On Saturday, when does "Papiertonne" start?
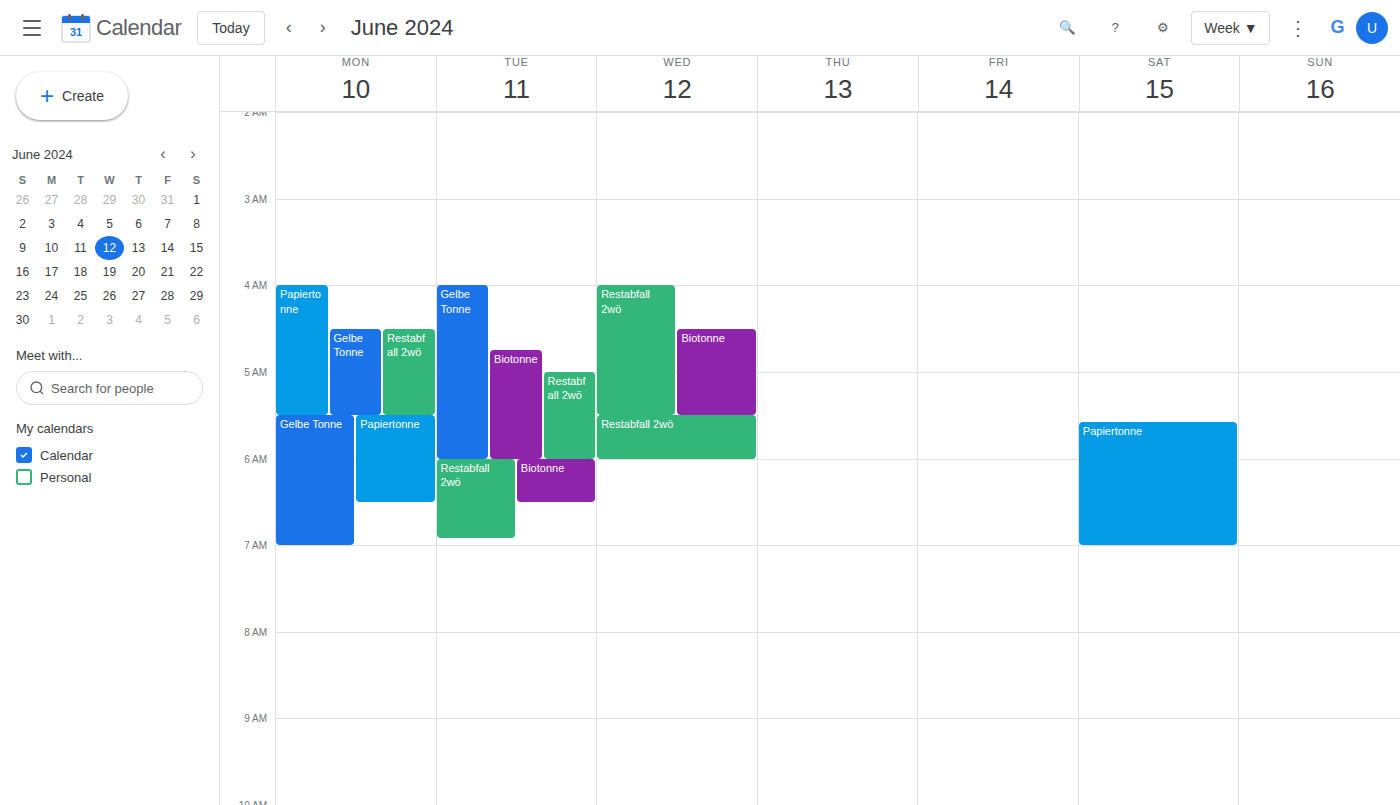
5:35 AM